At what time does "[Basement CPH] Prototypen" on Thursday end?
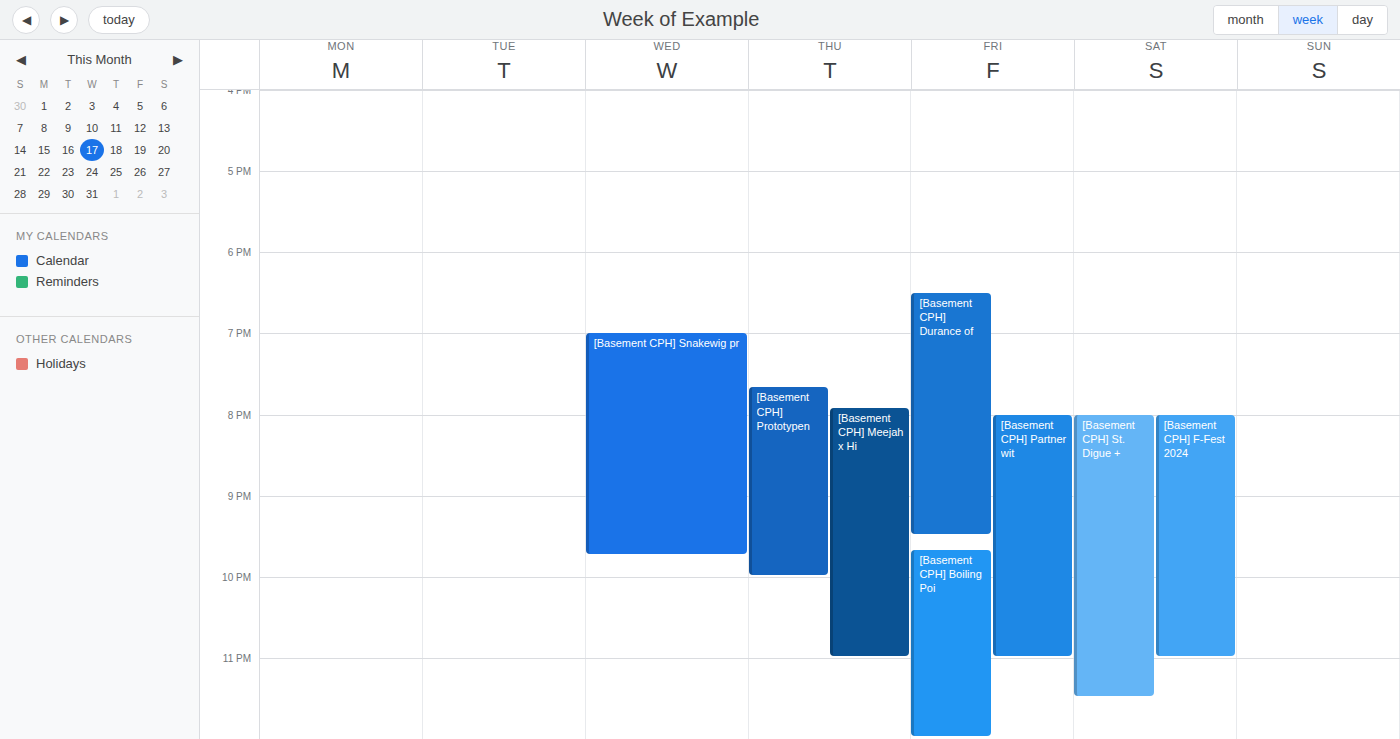
10:00 PM